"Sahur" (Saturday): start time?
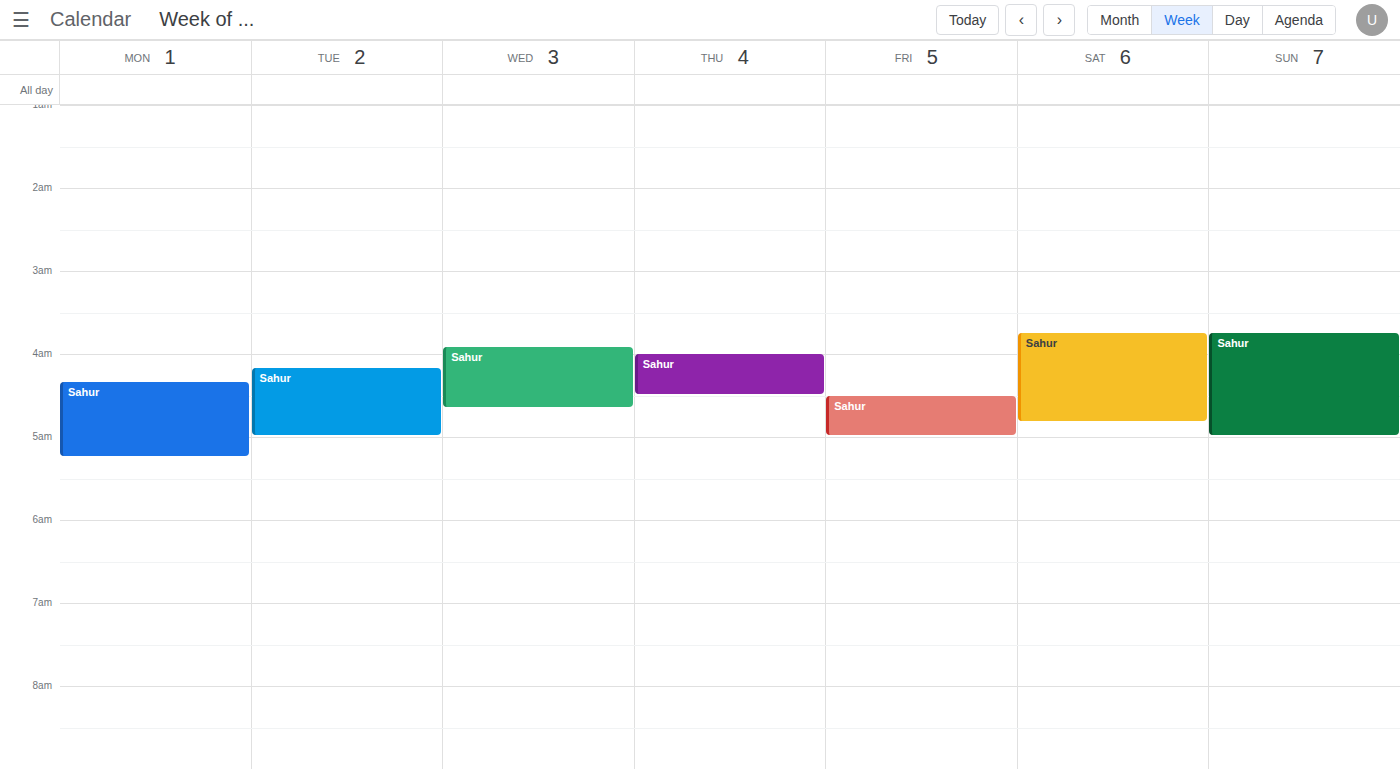
3:45 AM